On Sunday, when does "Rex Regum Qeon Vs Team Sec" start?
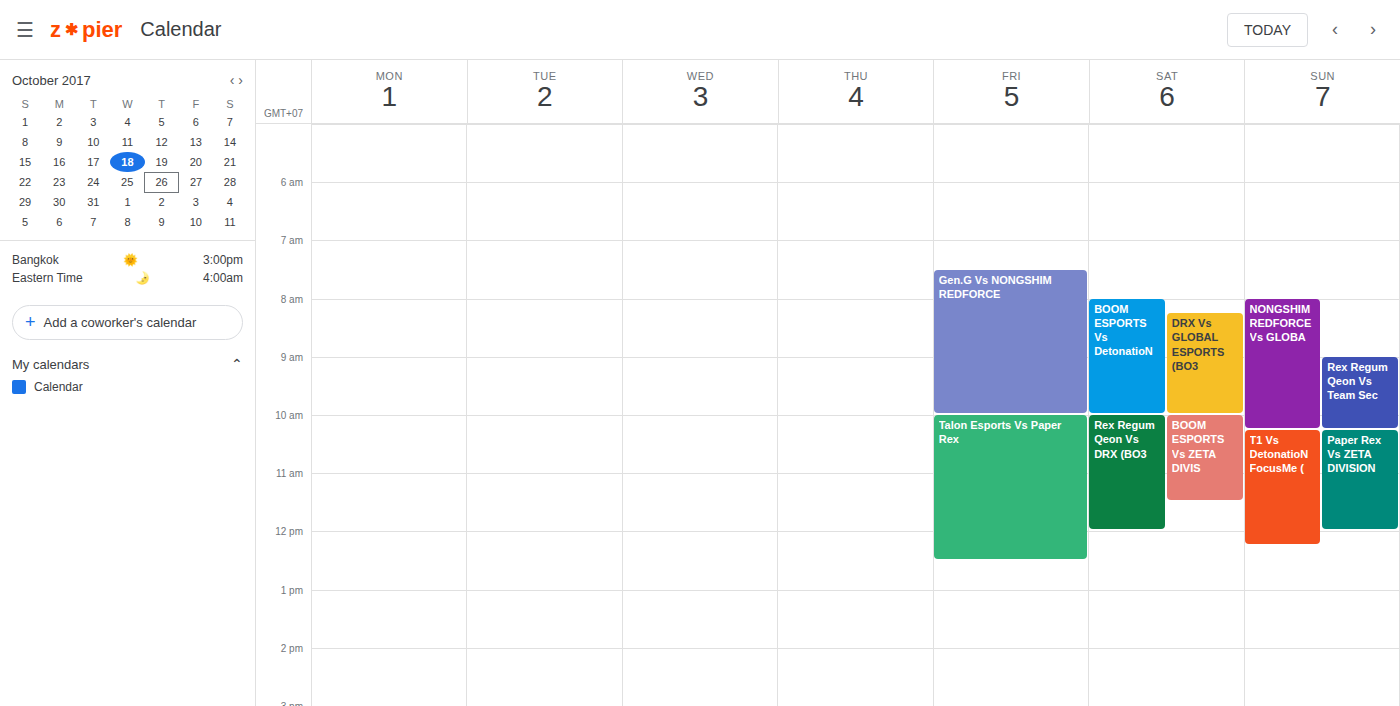
09:00